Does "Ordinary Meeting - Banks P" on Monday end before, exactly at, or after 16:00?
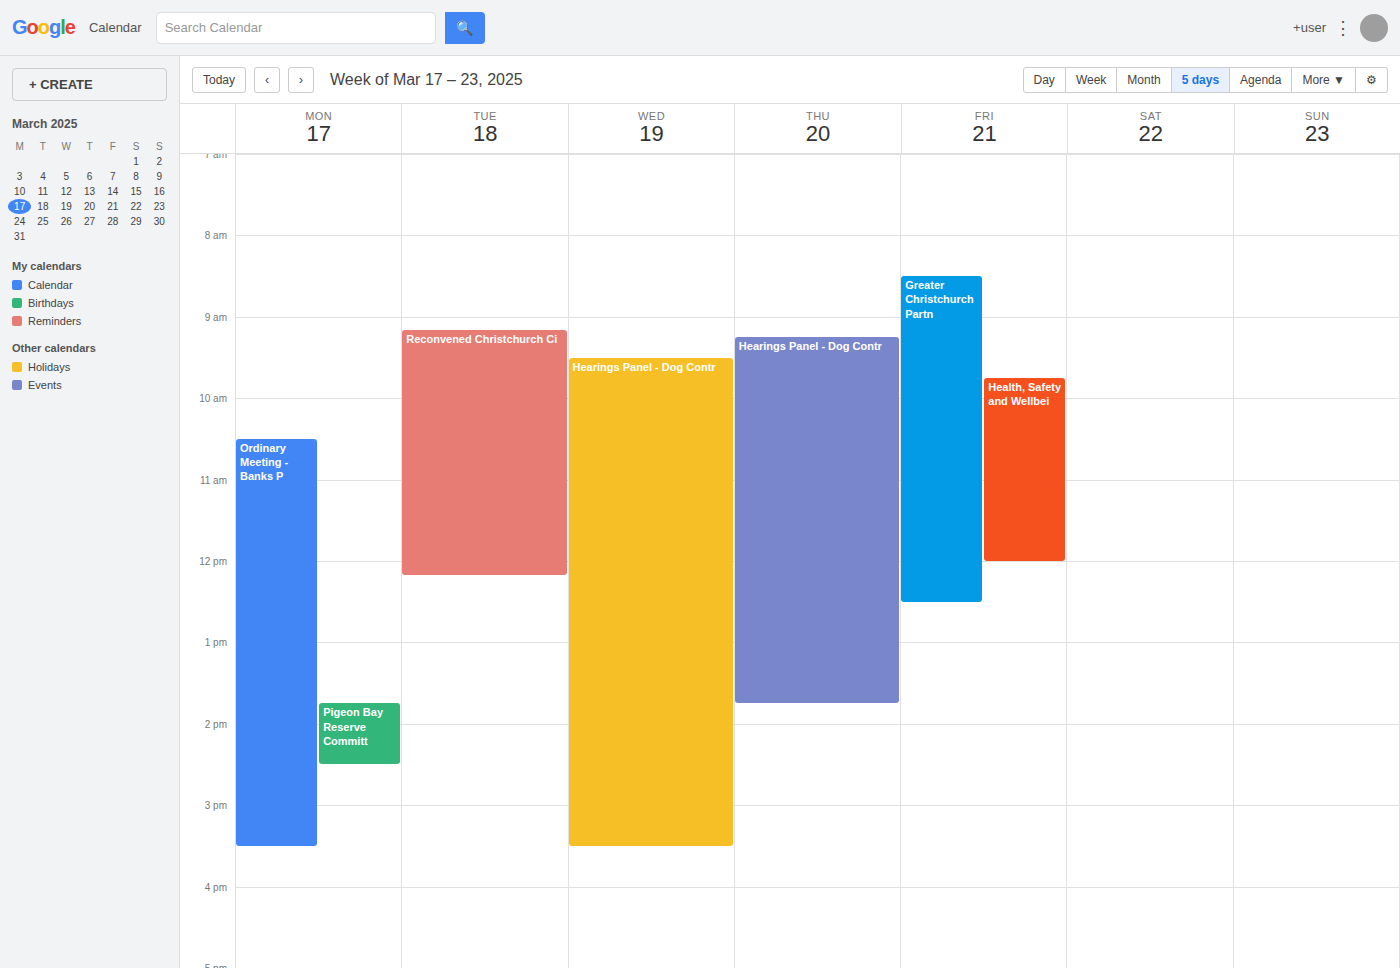
15:30 -- before 16:00, 30 minutes above the 16:00 line.